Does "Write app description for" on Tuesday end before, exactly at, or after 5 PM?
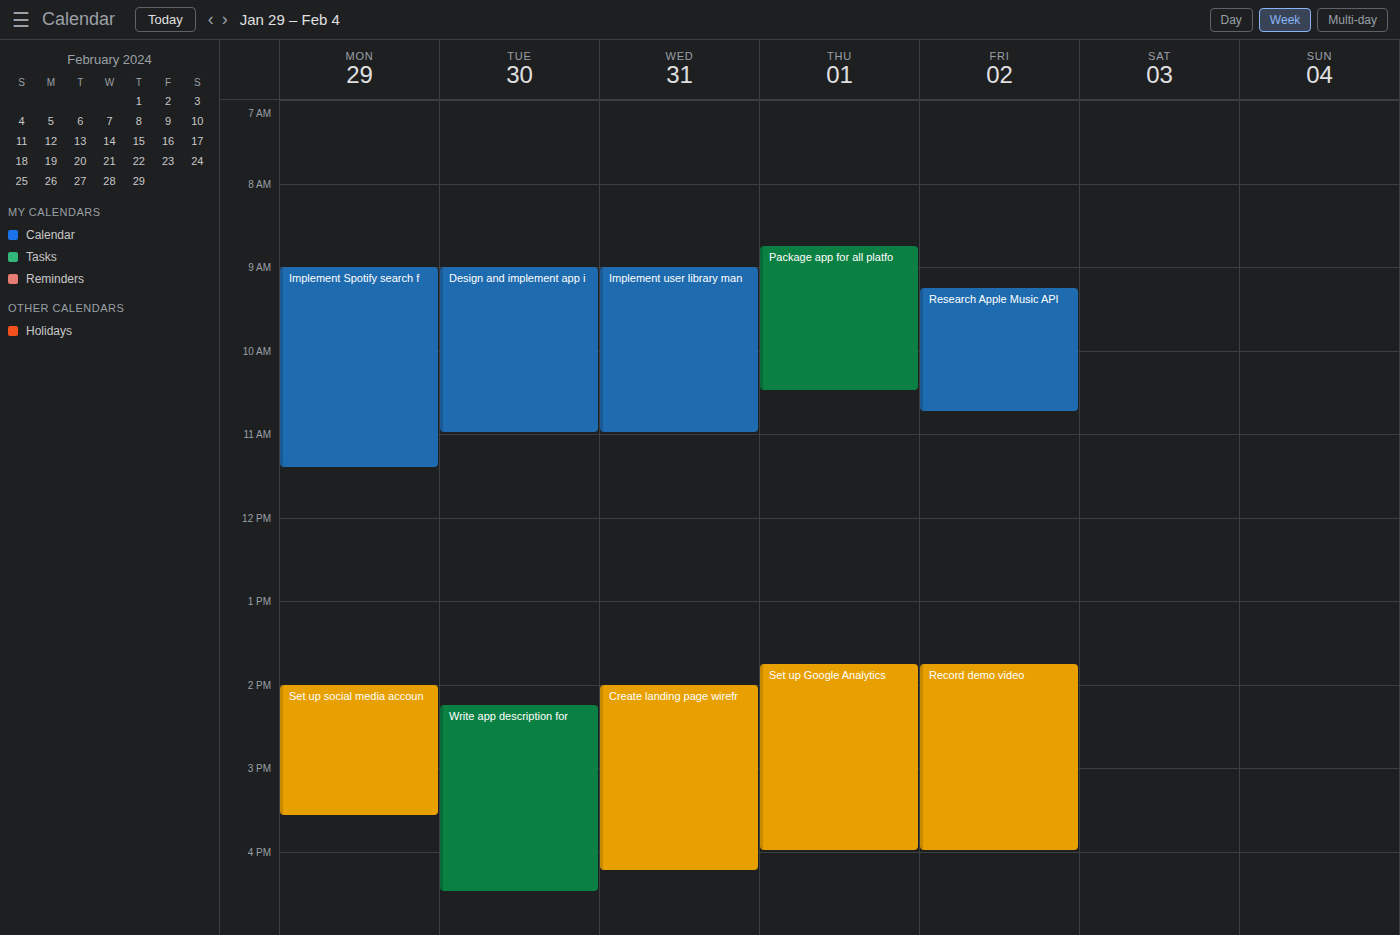
4:30 PM -- before 5 PM, 30 minutes above the 5 PM line.